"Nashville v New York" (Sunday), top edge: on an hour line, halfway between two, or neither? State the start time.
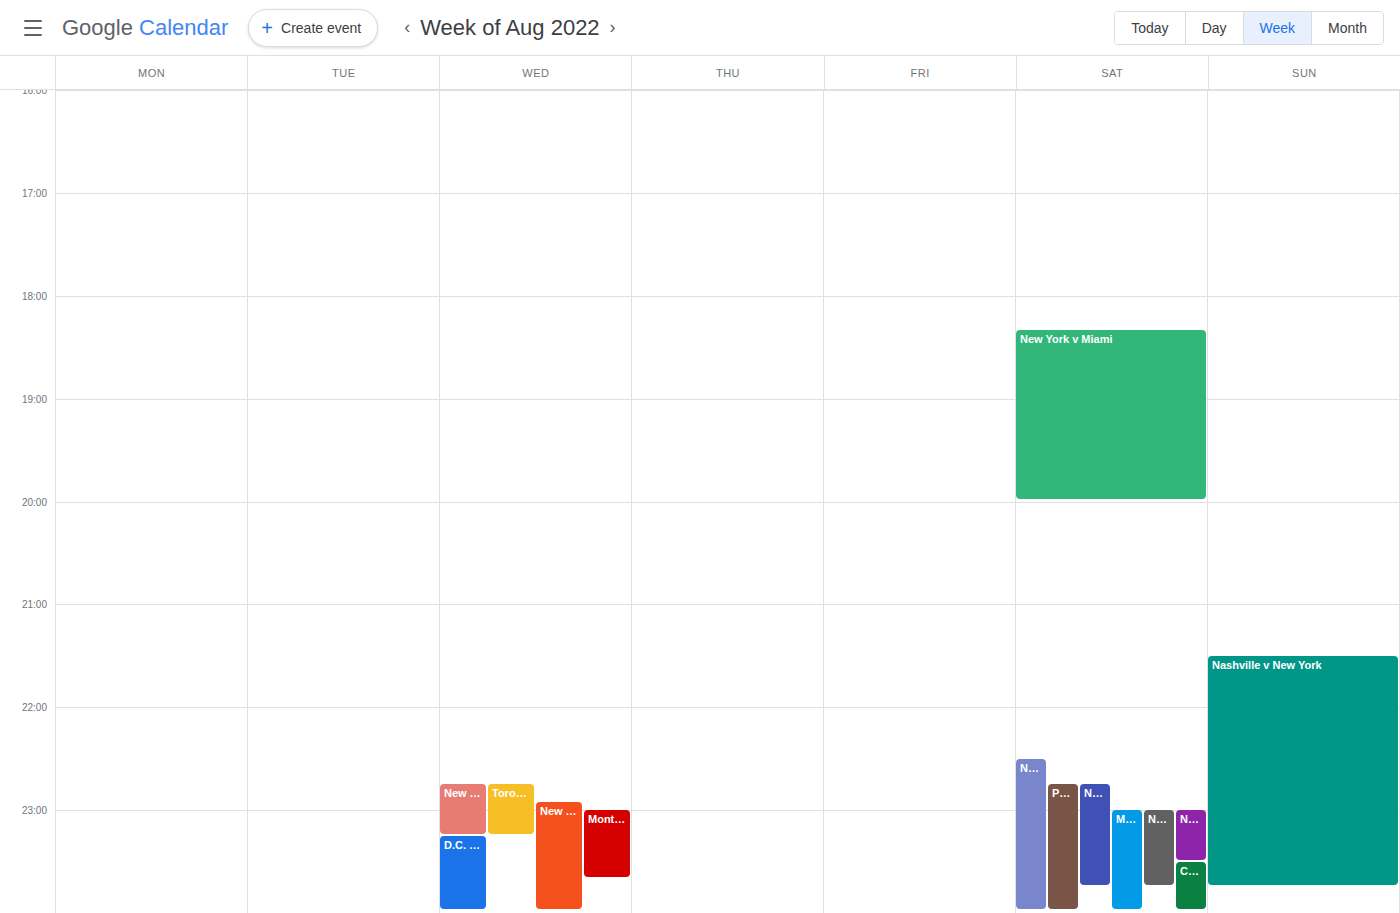
21:30 -- halfway between the 21:00 and 22:00 lines.